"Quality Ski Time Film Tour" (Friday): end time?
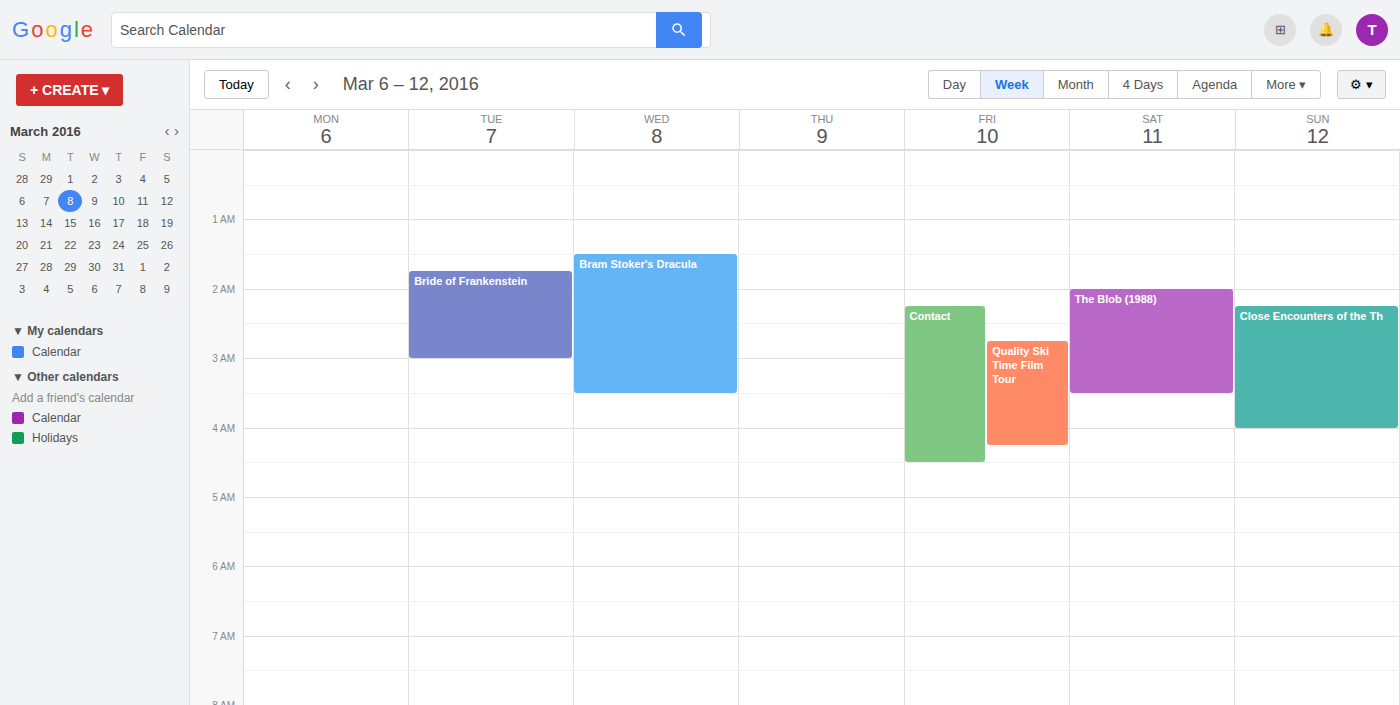
4:15 AM